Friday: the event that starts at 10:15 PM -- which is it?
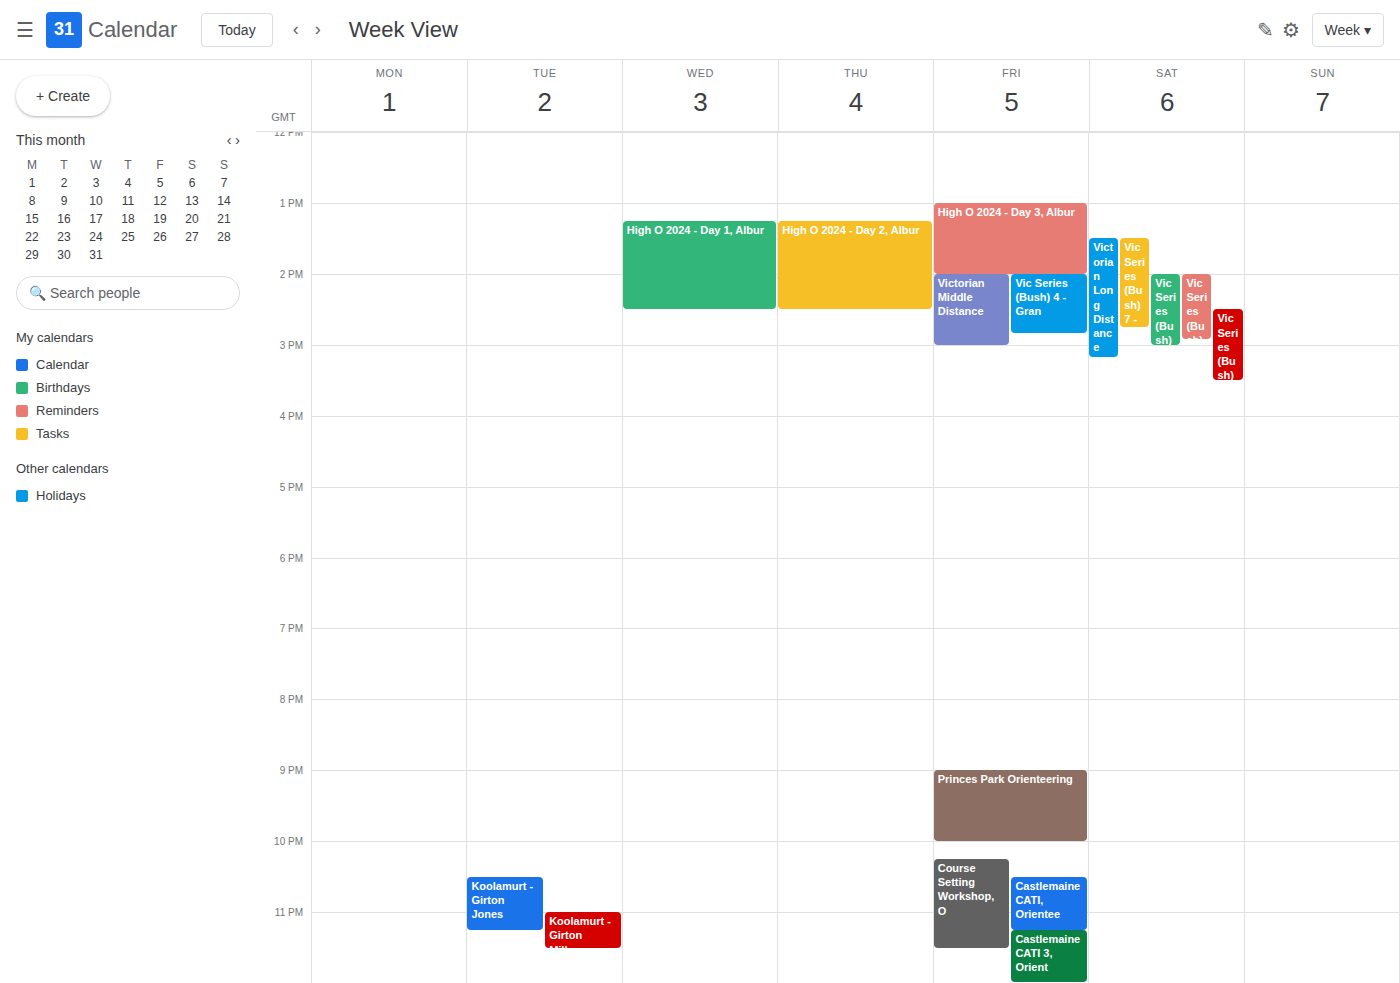
"Course Setting Workshop, O"